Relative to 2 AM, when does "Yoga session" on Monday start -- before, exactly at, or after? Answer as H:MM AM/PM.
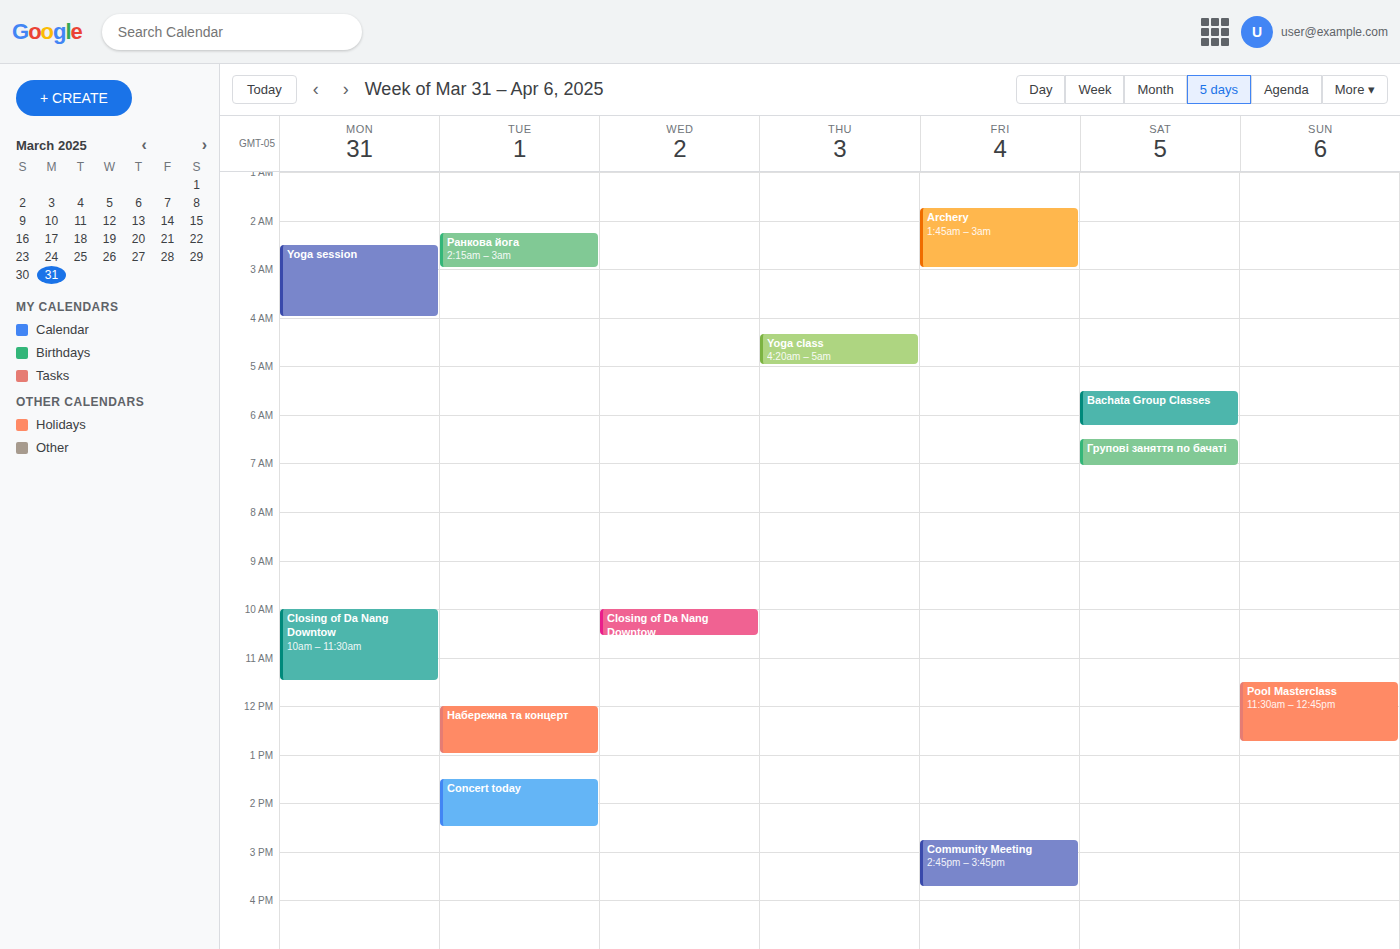
2:30 AM -- after 2 AM, 30 minutes below the 2 AM line.